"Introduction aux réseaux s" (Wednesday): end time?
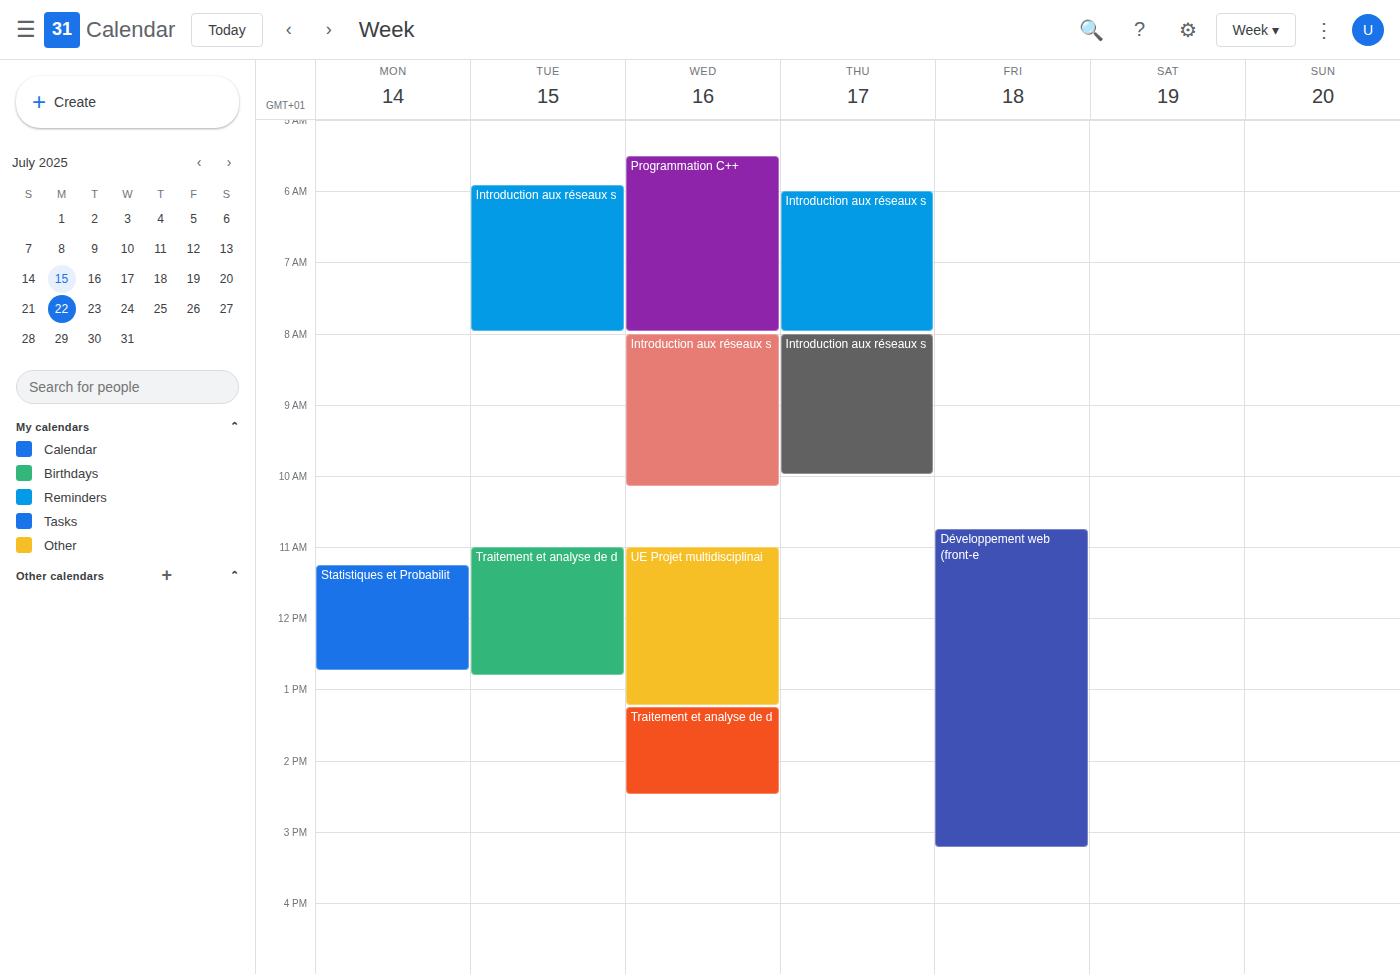
10:10 AM